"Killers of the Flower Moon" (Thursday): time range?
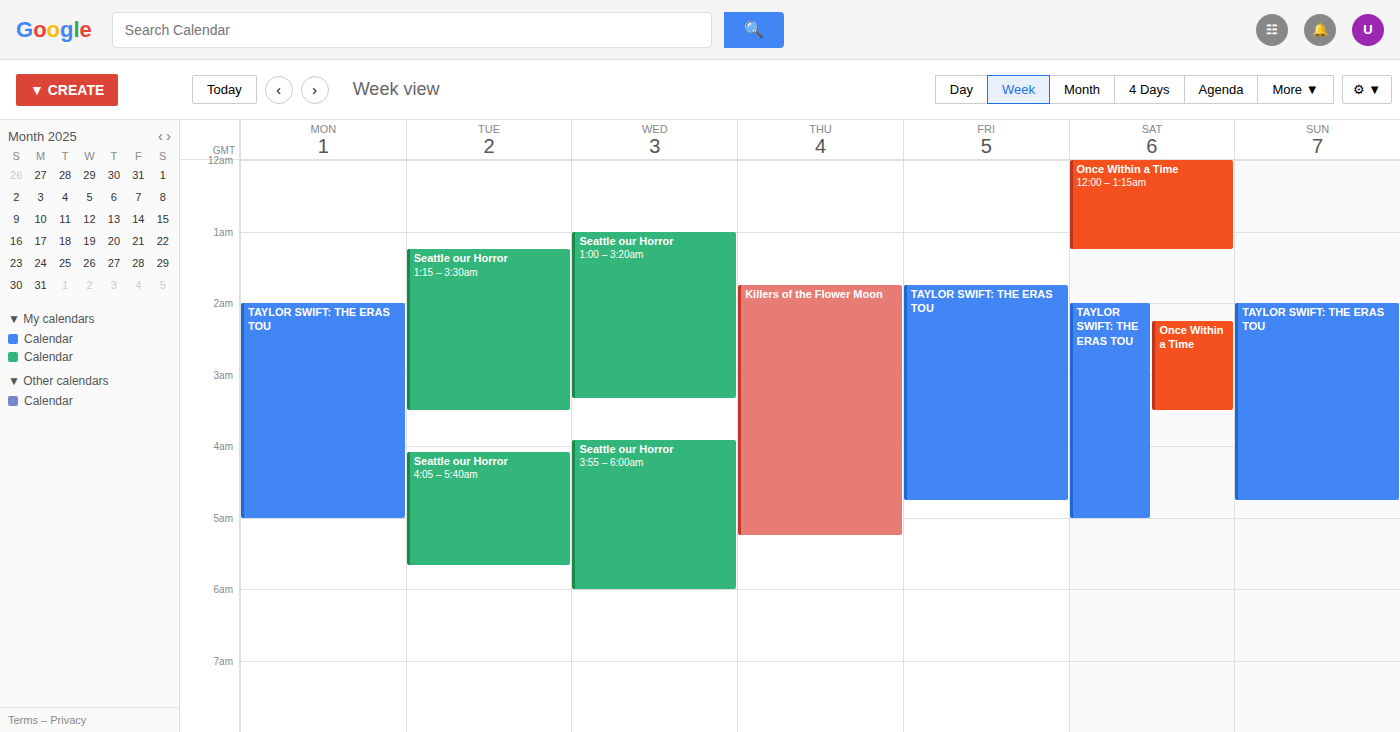
1:45 AM to 5:15 AM